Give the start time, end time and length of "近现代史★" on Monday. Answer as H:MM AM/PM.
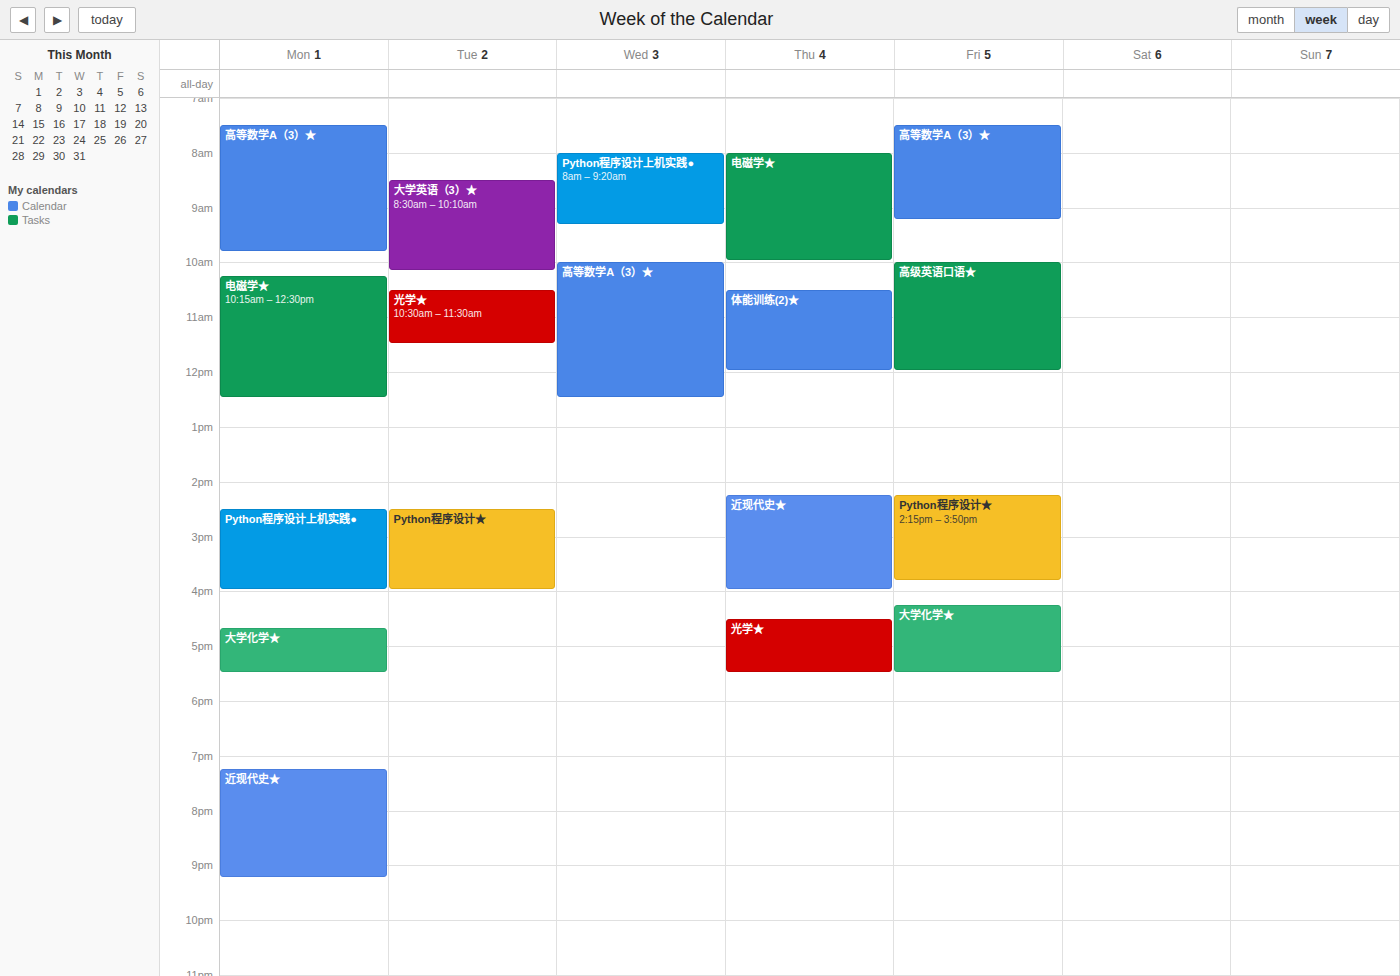
7:15 PM to 9:15 PM, 2 hours